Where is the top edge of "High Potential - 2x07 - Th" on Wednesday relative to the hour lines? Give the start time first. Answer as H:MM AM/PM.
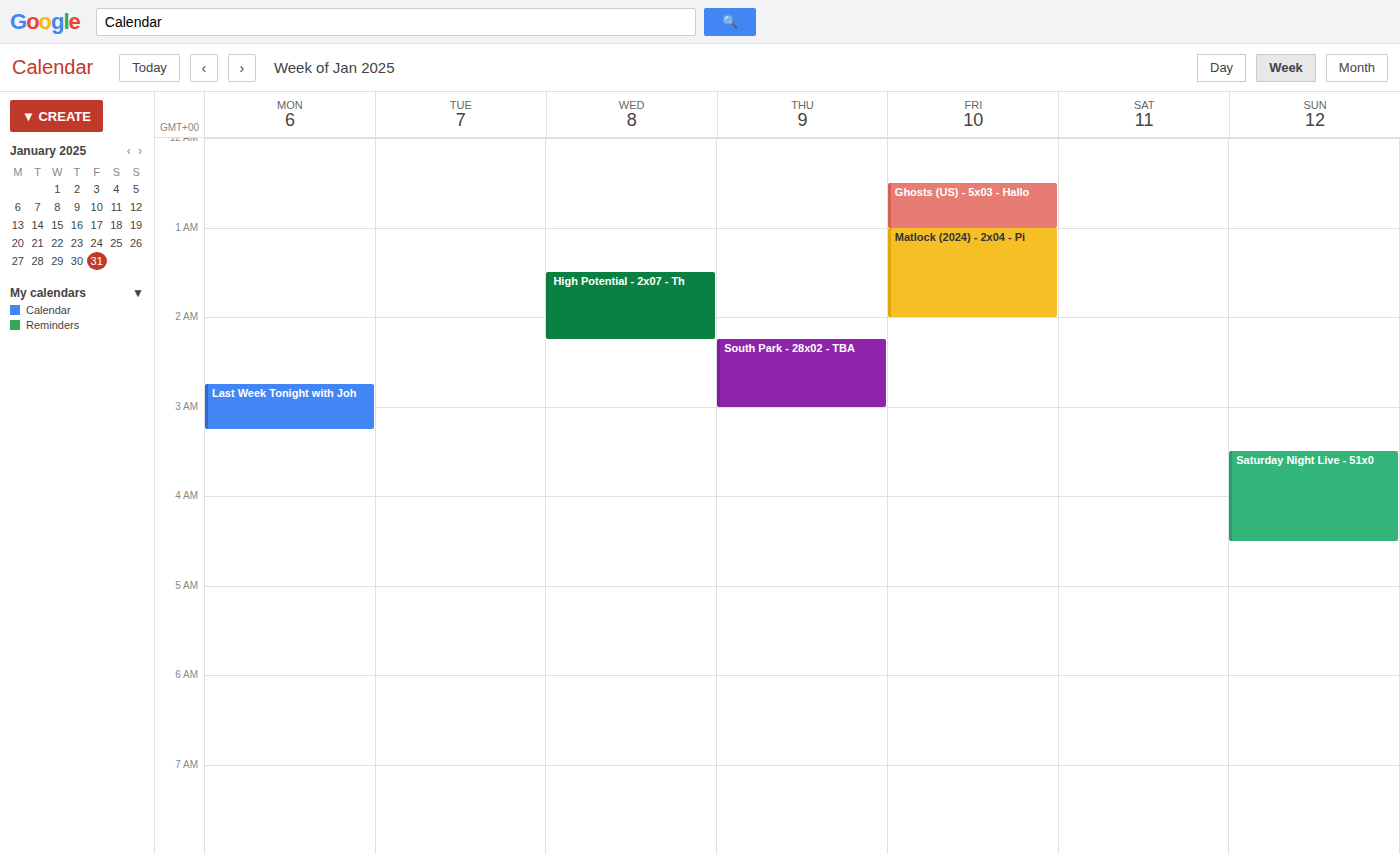
1:30 AM -- halfway between the 1 AM and 2 AM lines.